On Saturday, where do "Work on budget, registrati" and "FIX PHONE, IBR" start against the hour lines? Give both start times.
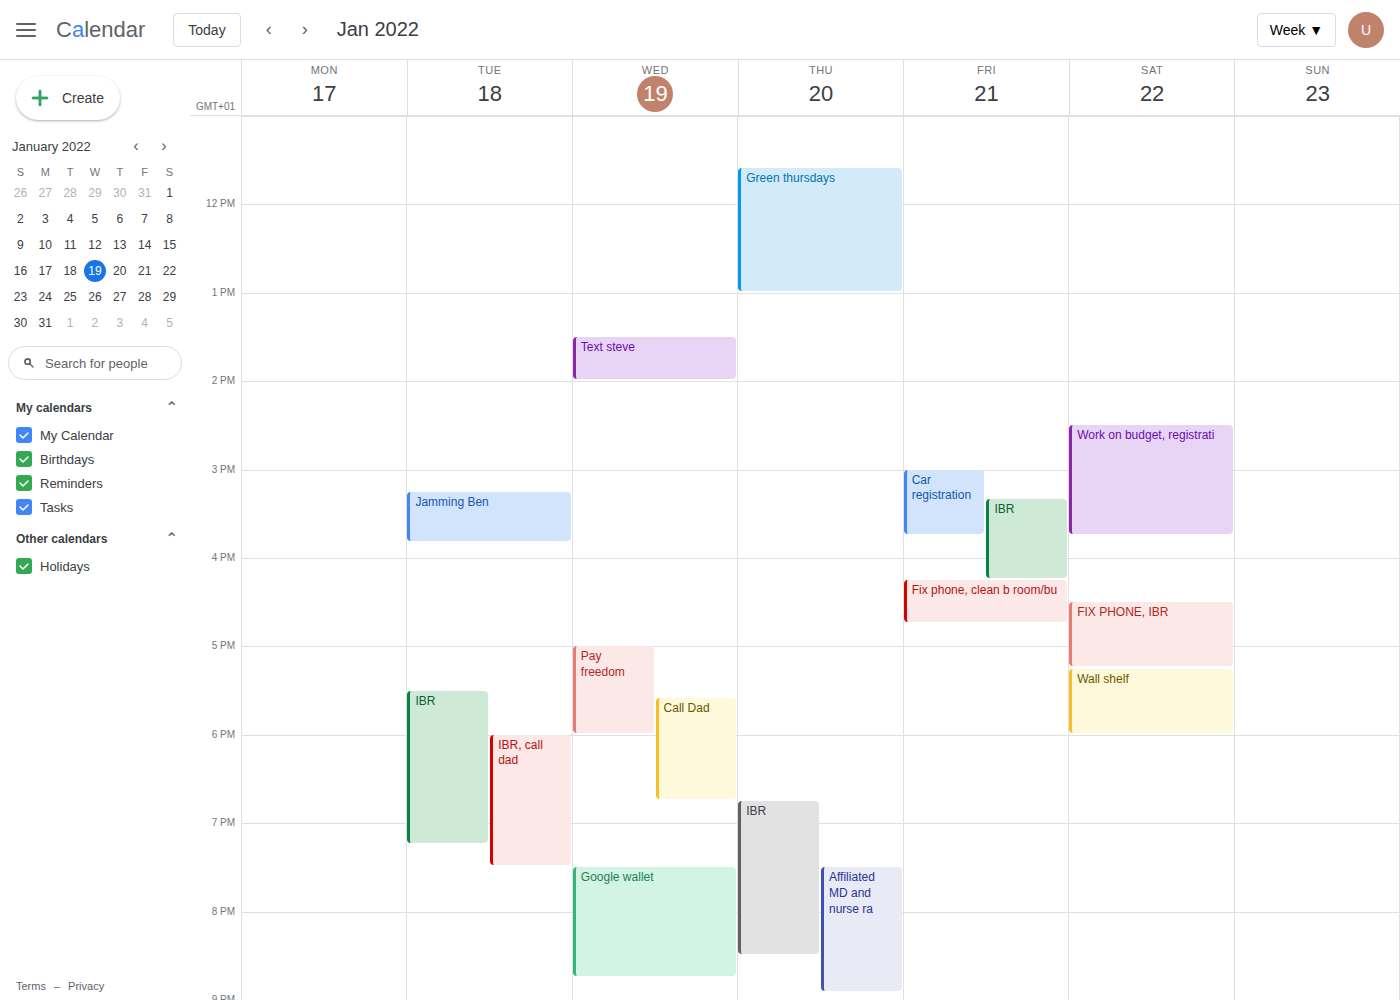
"Work on budget, registrati": 2:30 PM, halfway between the 2 PM and 3 PM lines. "FIX PHONE, IBR": 4:30 PM, halfway between the 4 PM and 5 PM lines.